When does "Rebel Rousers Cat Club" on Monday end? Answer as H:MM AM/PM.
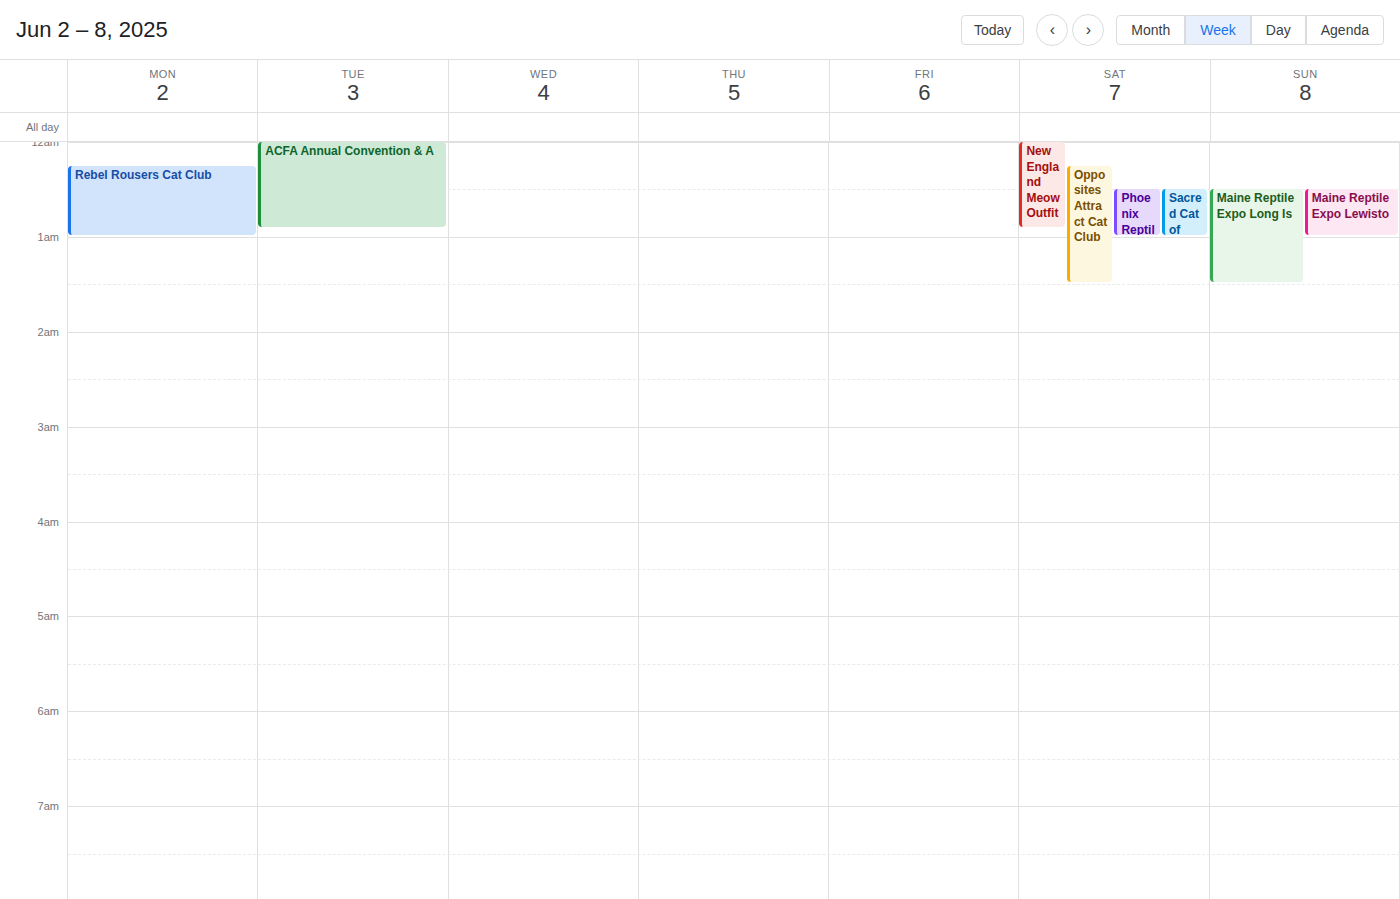
1:00 AM